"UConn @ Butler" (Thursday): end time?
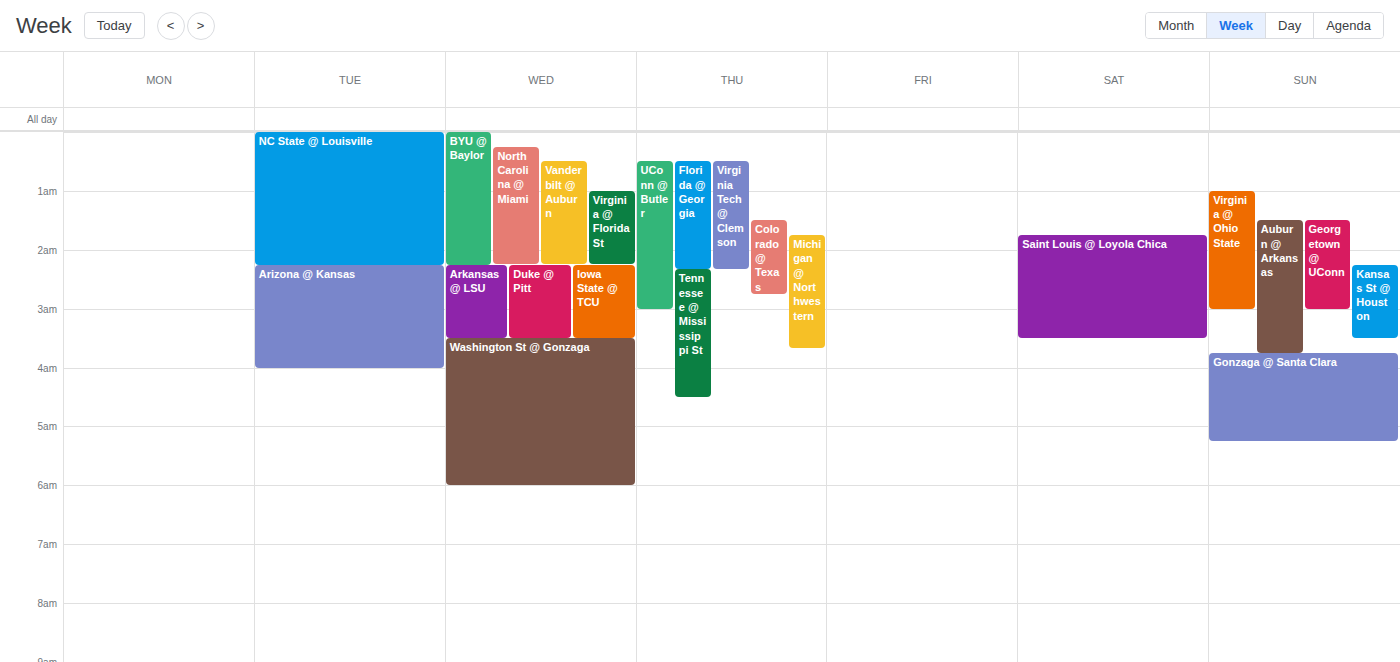
3:00 AM